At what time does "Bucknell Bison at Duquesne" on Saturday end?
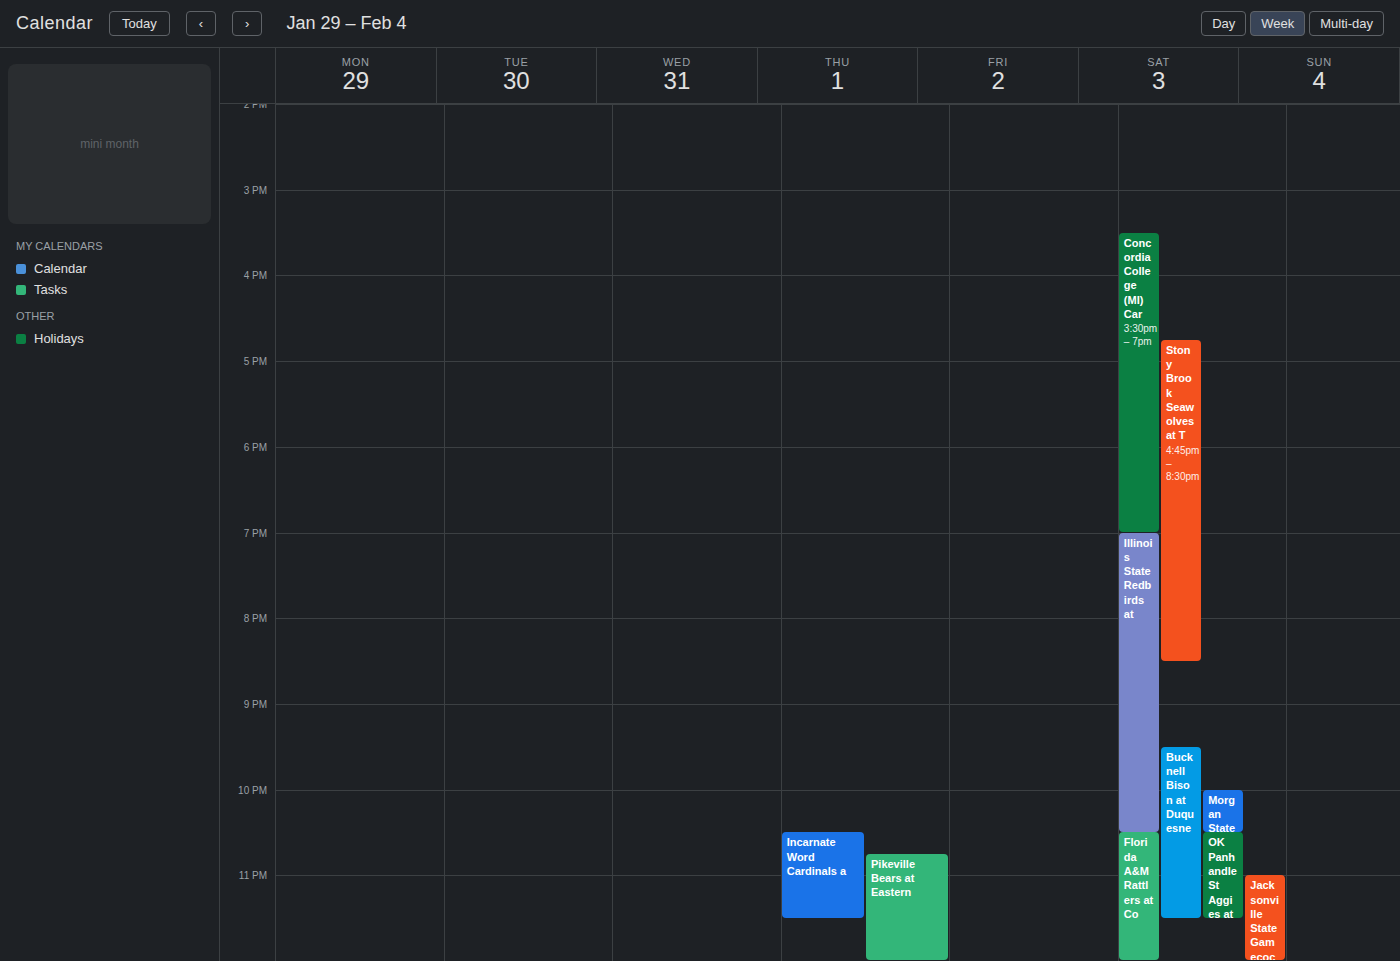
23:30